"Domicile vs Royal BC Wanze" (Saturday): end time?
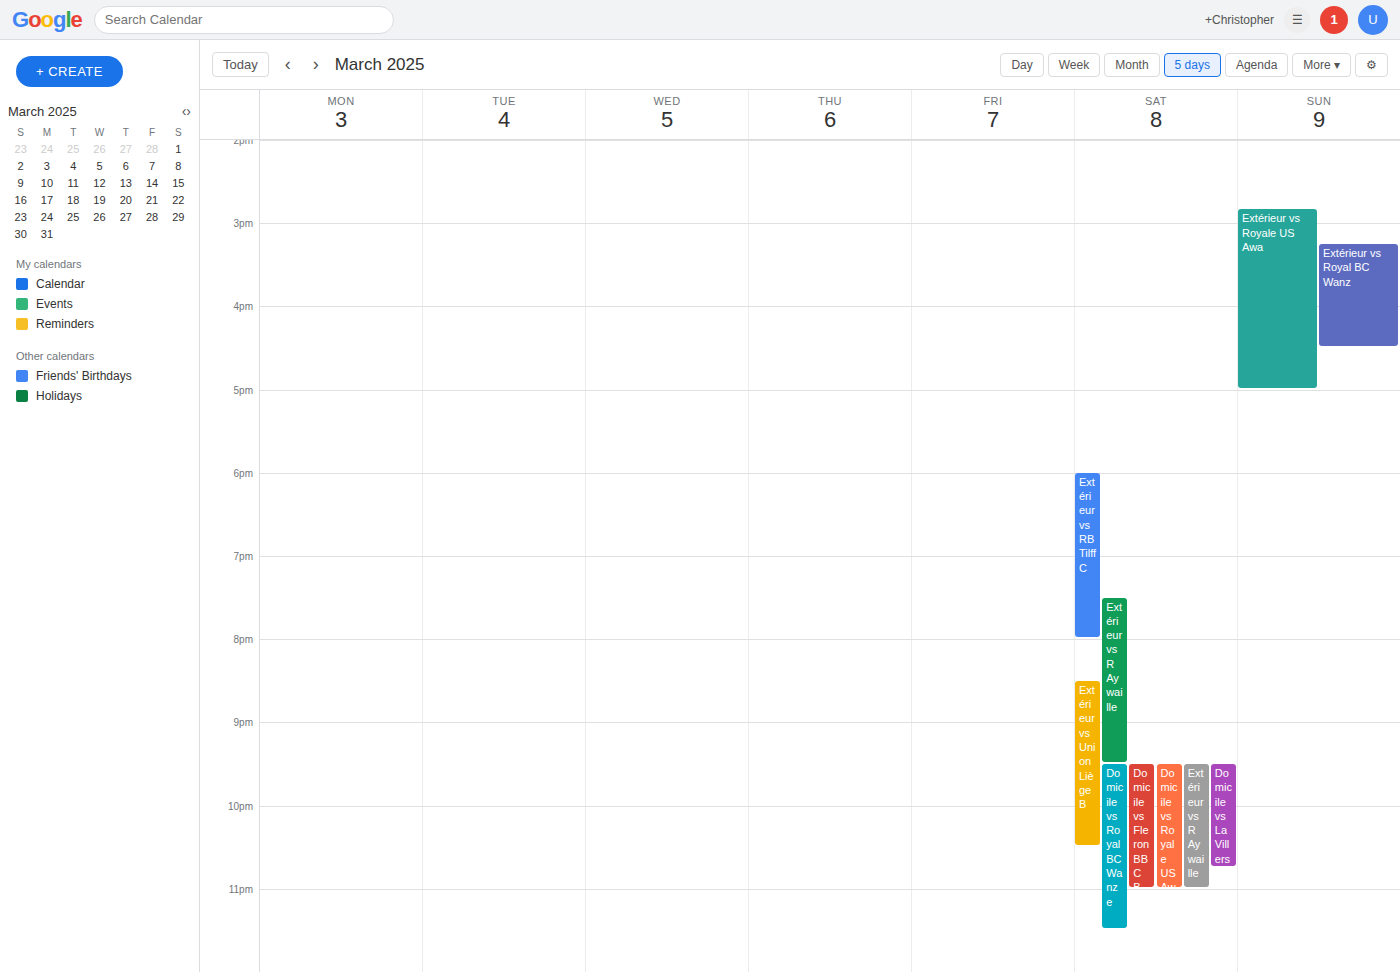
11:30 PM